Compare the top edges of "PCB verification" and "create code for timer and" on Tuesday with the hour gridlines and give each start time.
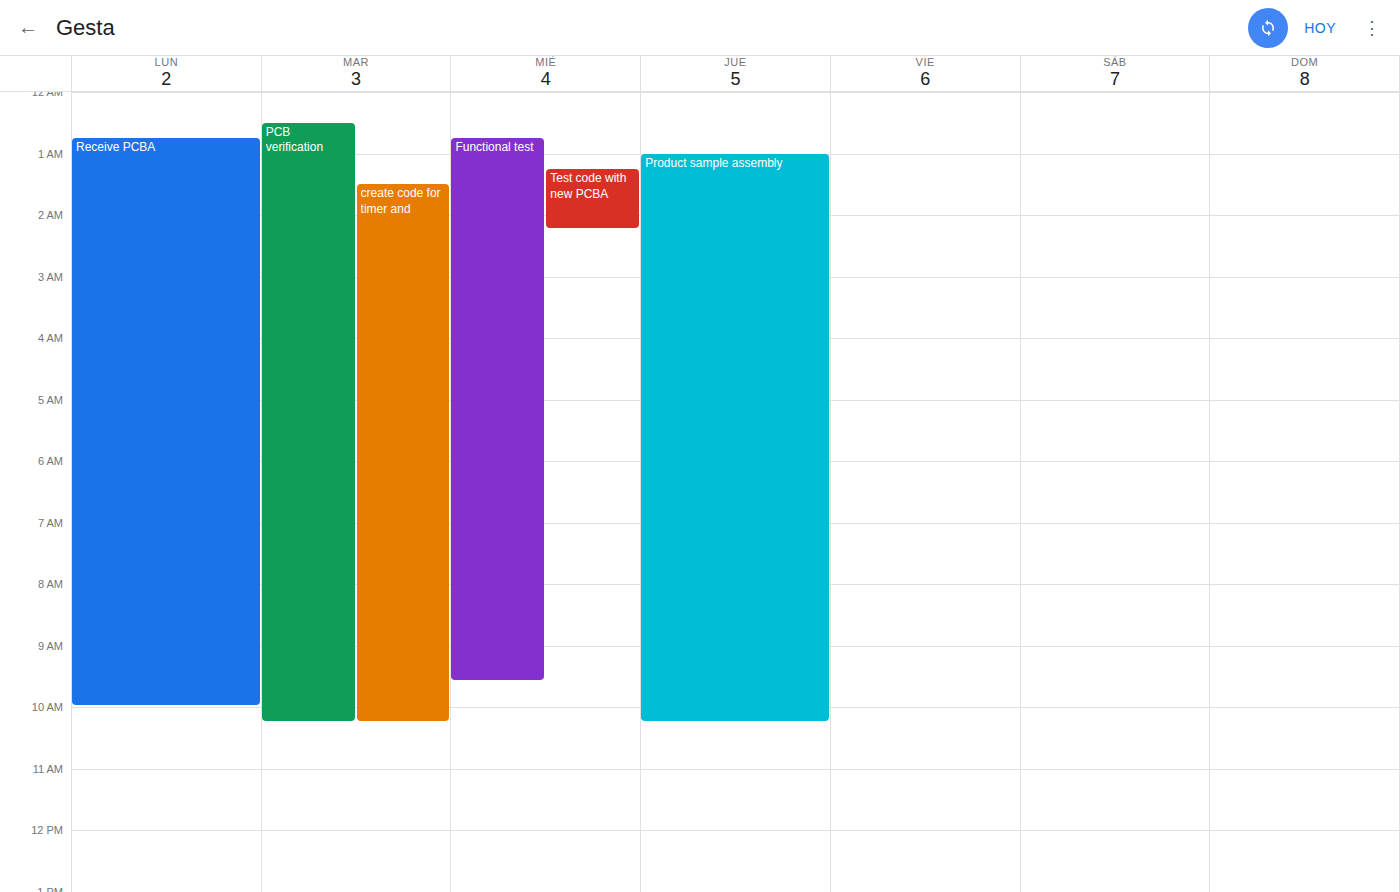
"PCB verification": 00:30, halfway between the 00:00 and 01:00 lines. "create code for timer and": 01:30, halfway between the 01:00 and 02:00 lines.